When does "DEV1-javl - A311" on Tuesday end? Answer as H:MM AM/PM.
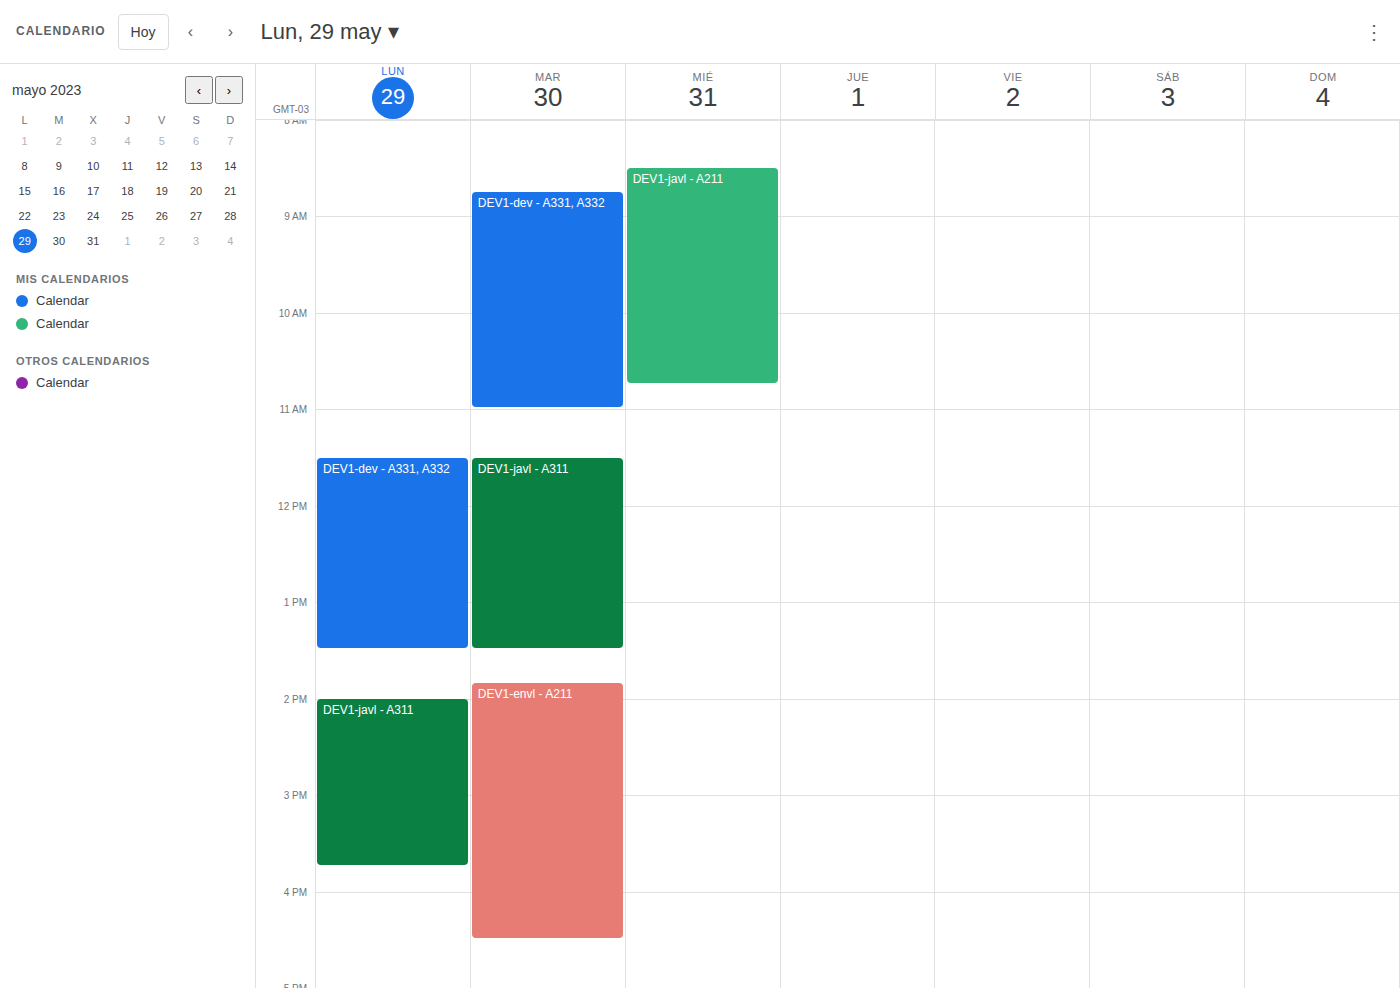
1:30 PM